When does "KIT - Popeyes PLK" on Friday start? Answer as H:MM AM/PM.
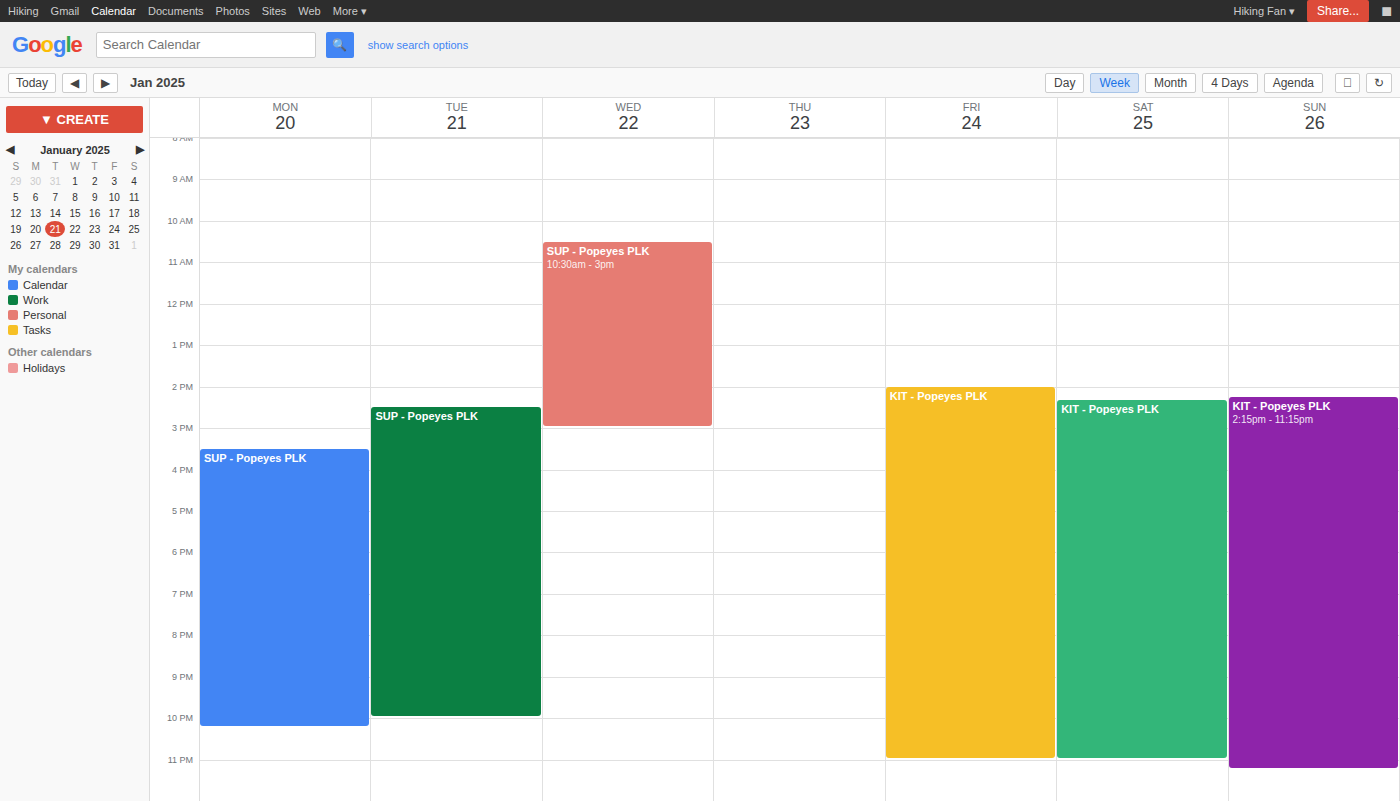
2:00 PM